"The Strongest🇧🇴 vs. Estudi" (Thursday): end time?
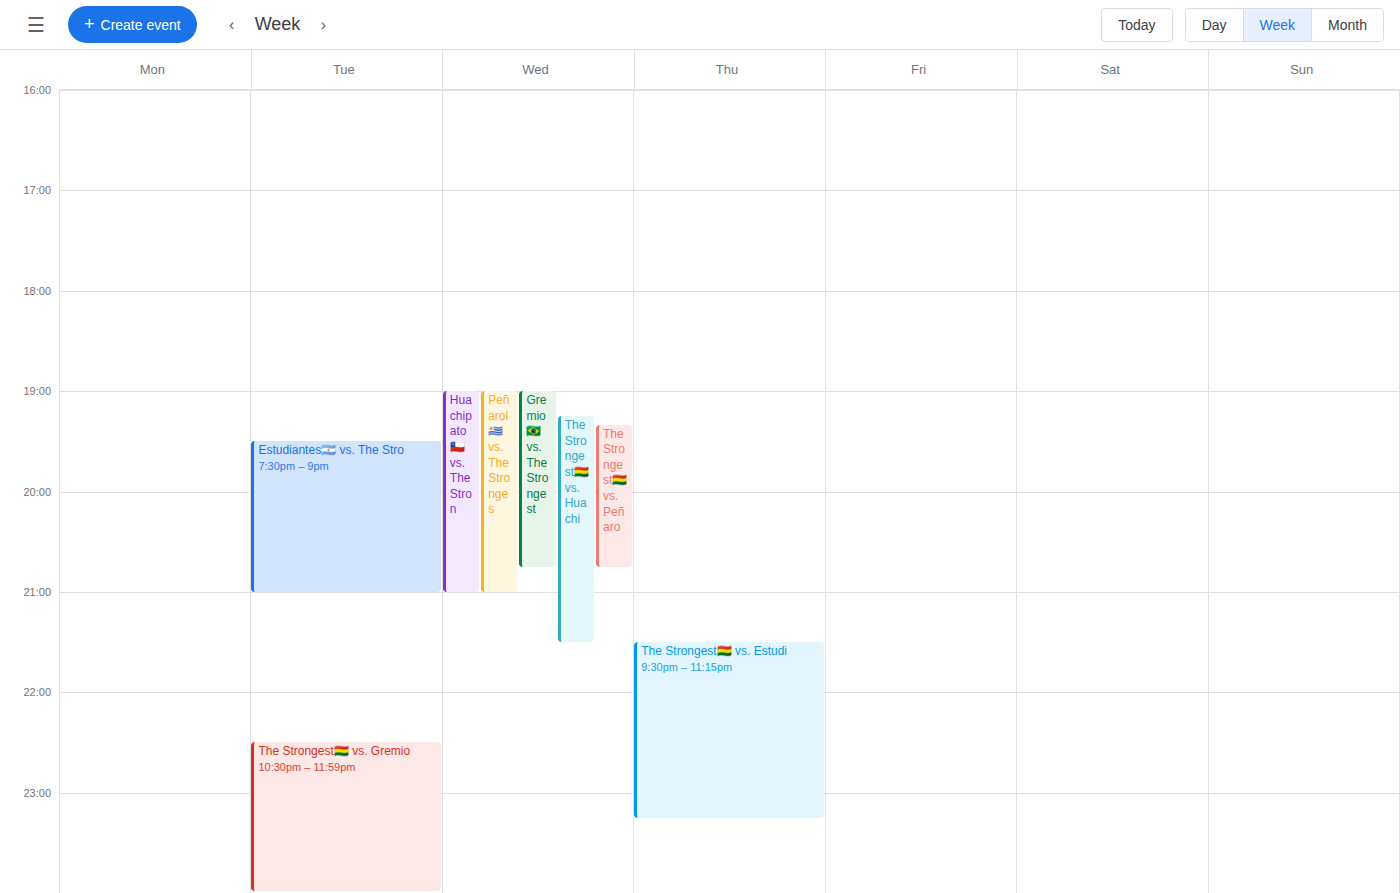
11:15 PM